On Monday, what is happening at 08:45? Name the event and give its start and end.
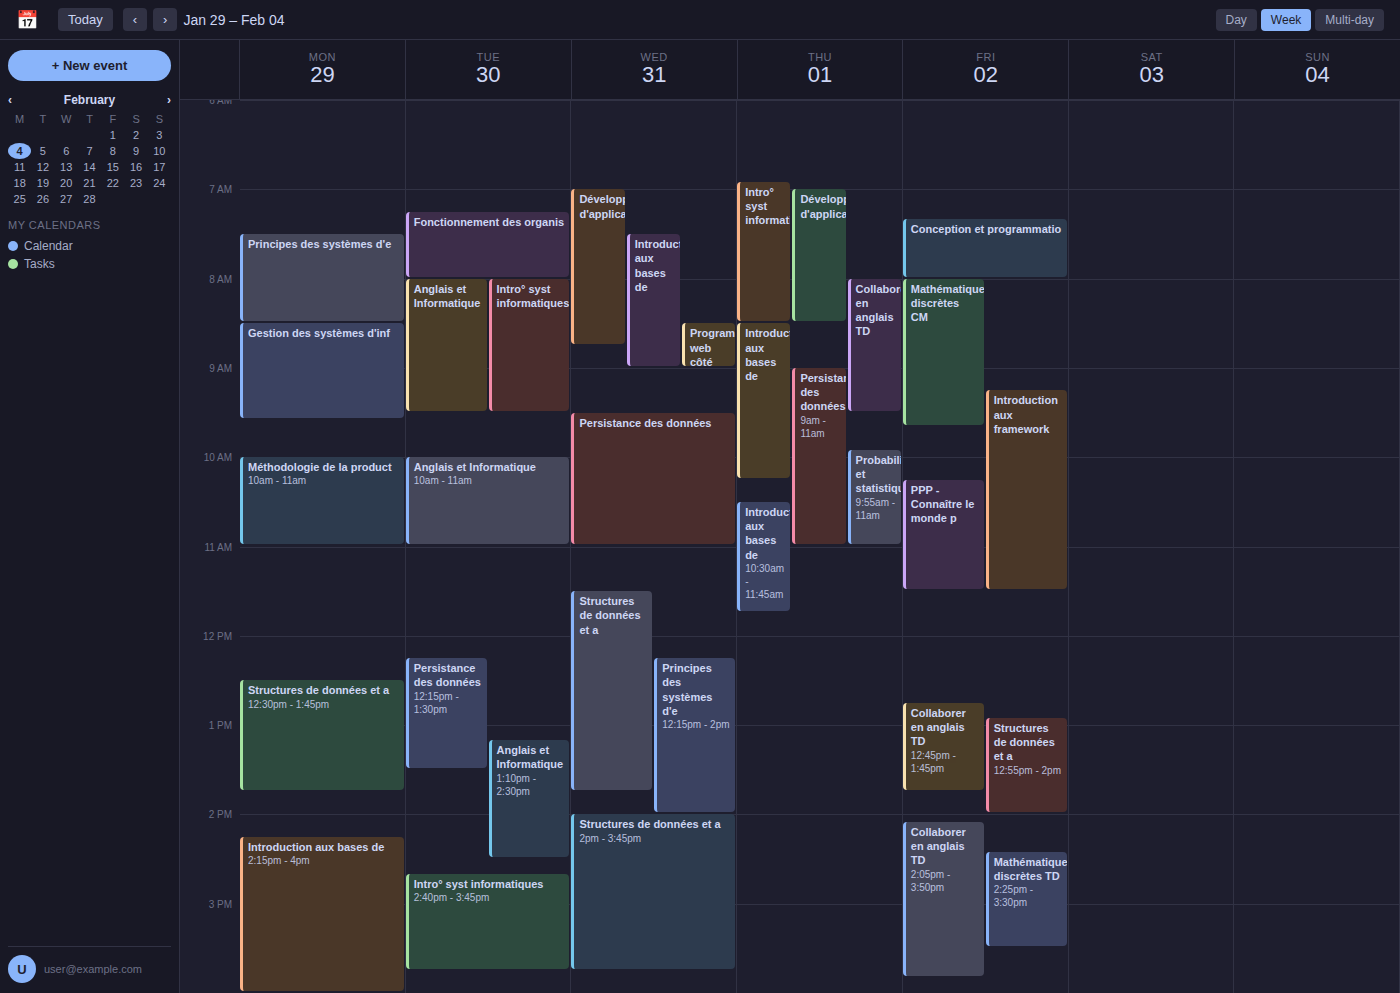
"Gestion des systèmes d'inf", 08:30 to 09:35